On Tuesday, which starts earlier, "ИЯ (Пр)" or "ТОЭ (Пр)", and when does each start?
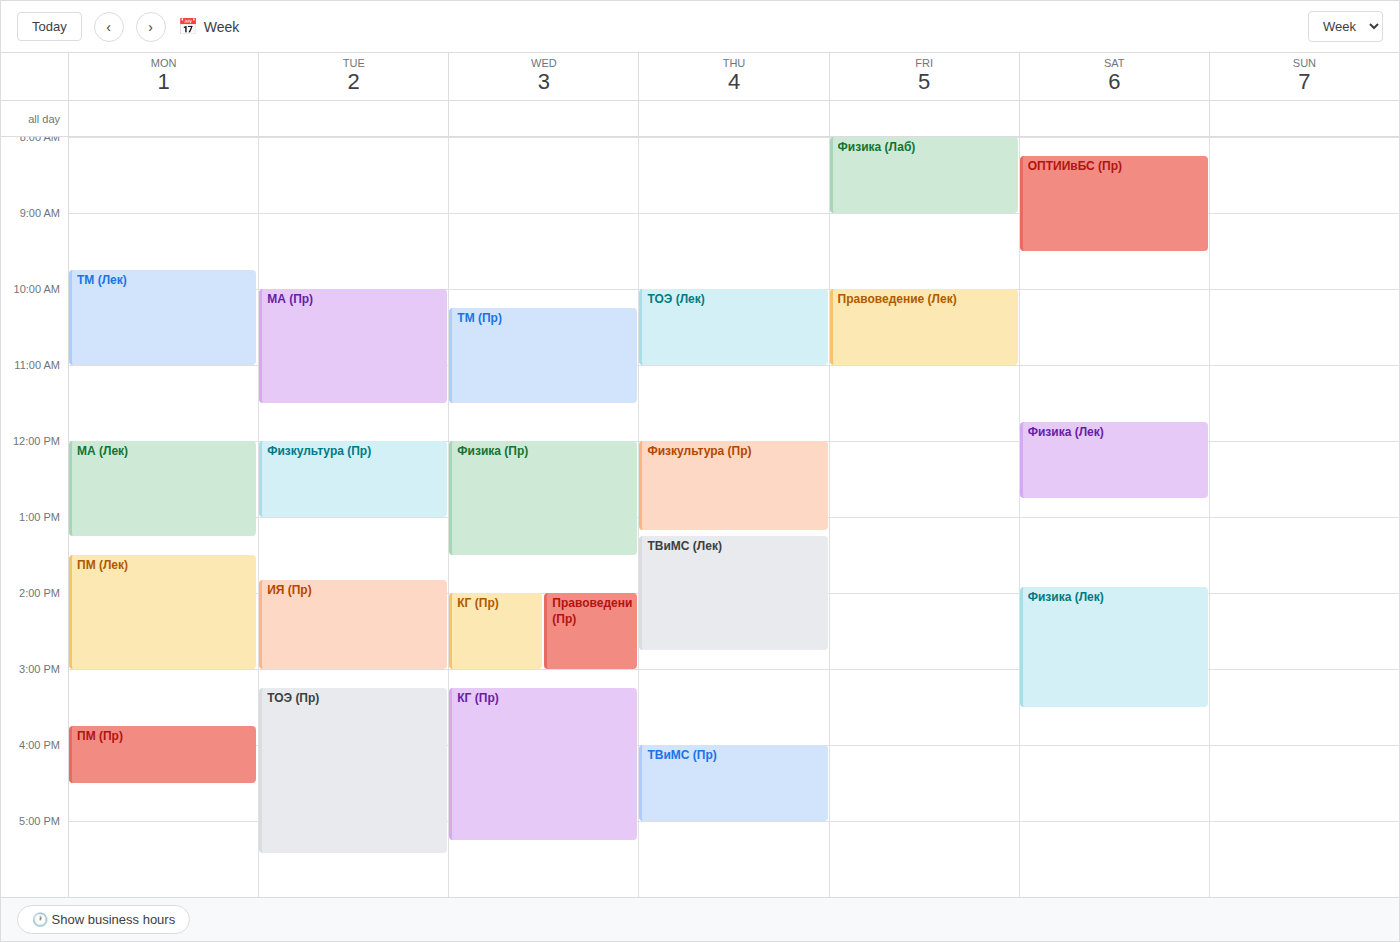
"ИЯ (Пр)" 13:50; "ТОЭ (Пр)" 15:15.